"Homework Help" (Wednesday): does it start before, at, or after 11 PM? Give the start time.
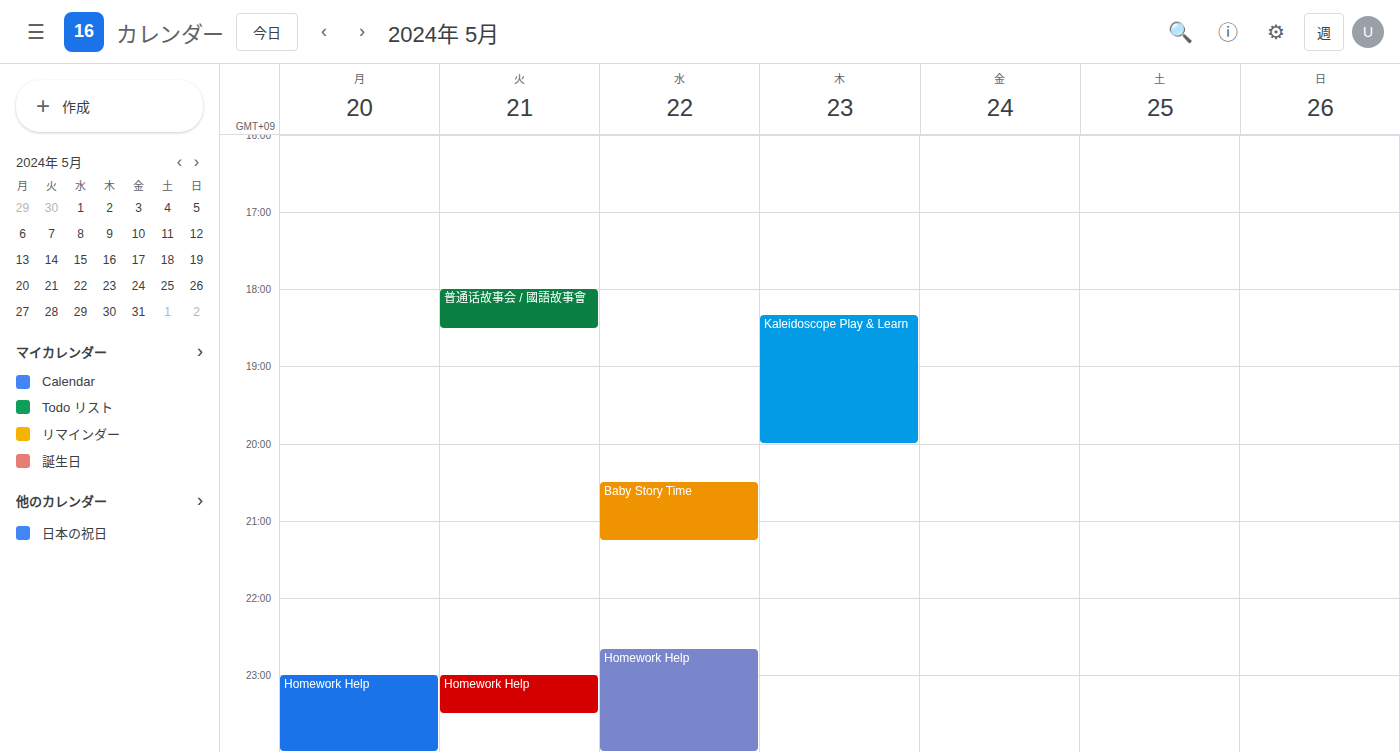
10:40 PM -- before 11 PM, 20 minutes above the 11 PM line.